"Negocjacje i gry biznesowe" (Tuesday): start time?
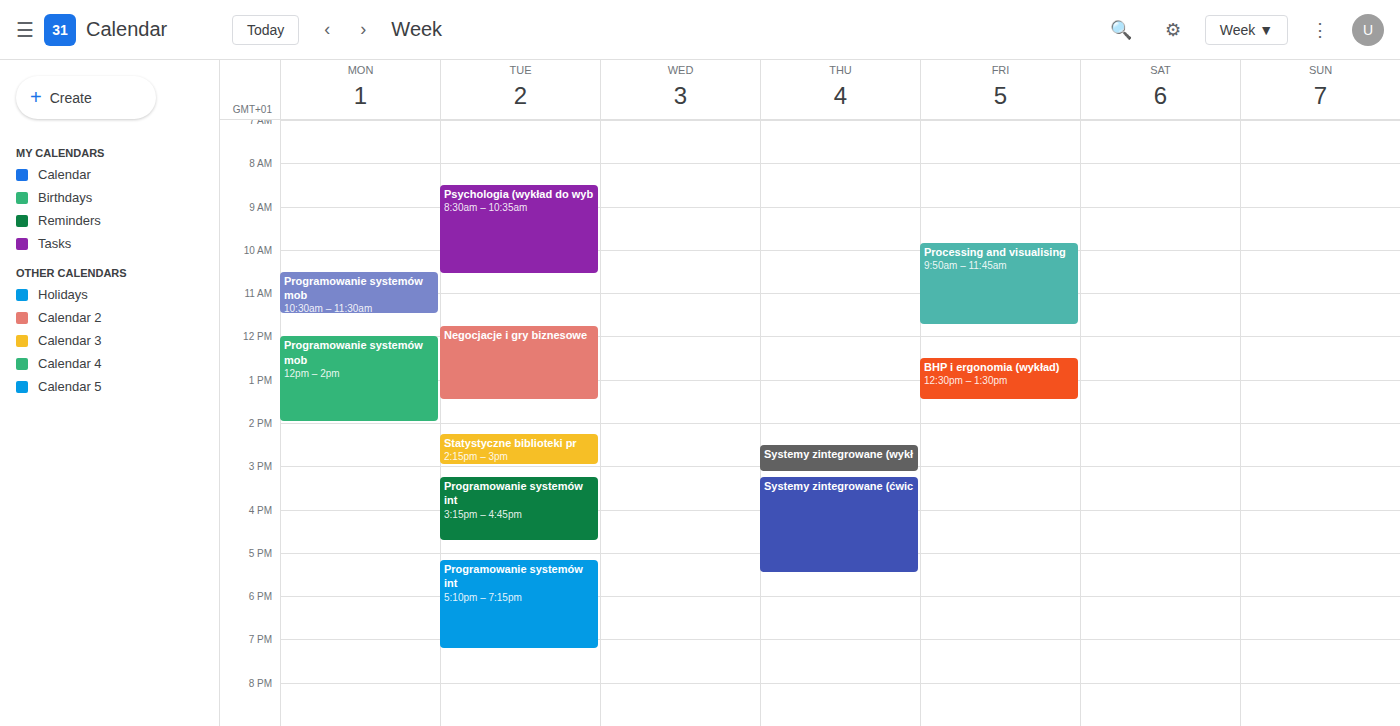
11:45 AM